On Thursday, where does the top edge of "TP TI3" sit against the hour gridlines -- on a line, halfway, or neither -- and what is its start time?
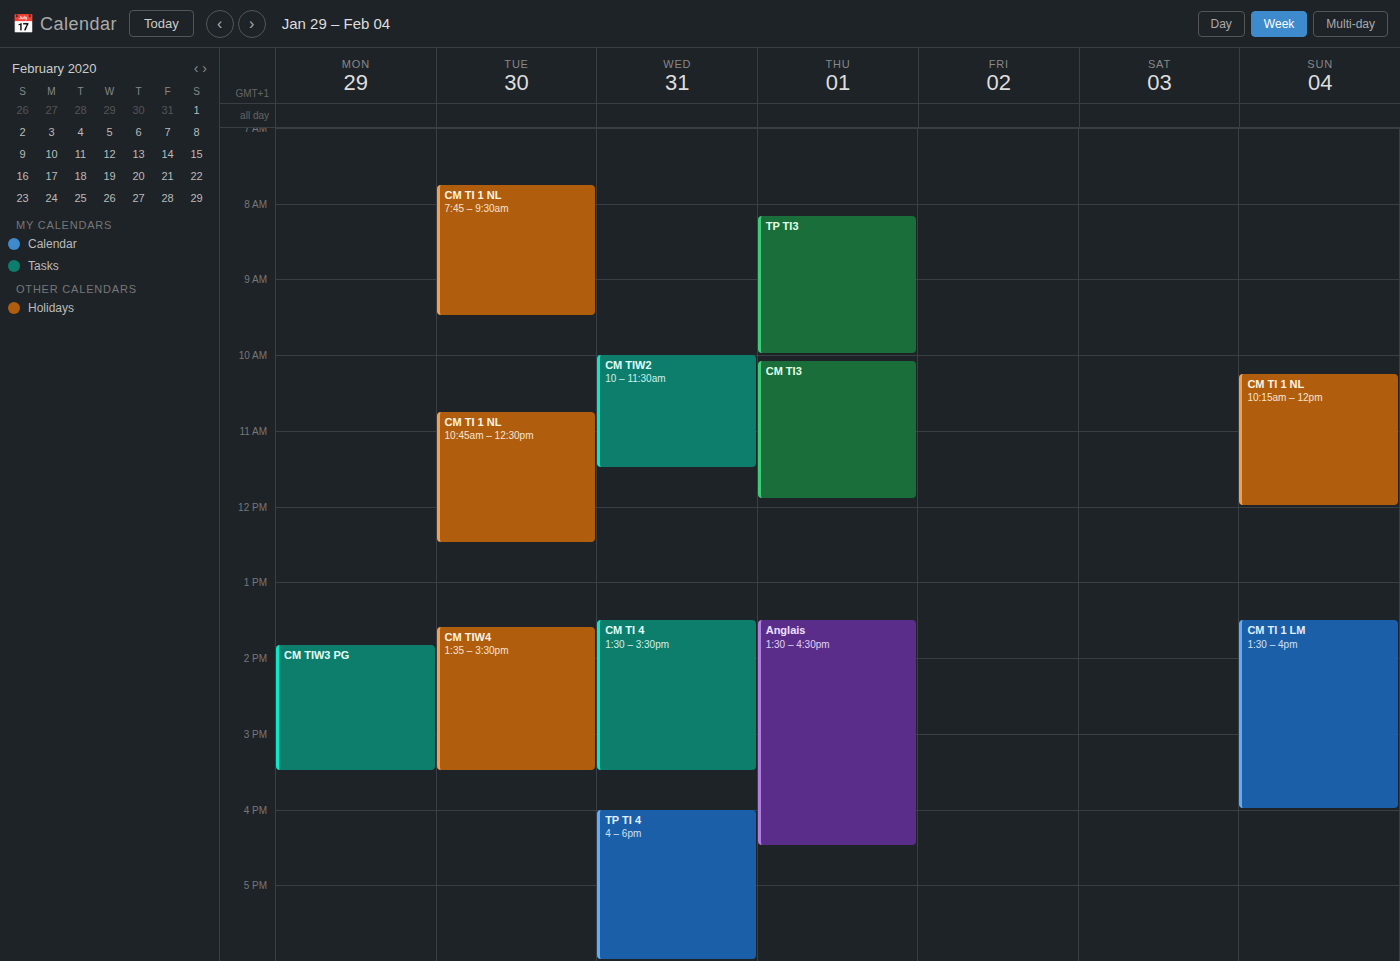
8:10 AM -- neither: 10 minutes below the 8 AM line and 50 minutes above the 9 AM line.